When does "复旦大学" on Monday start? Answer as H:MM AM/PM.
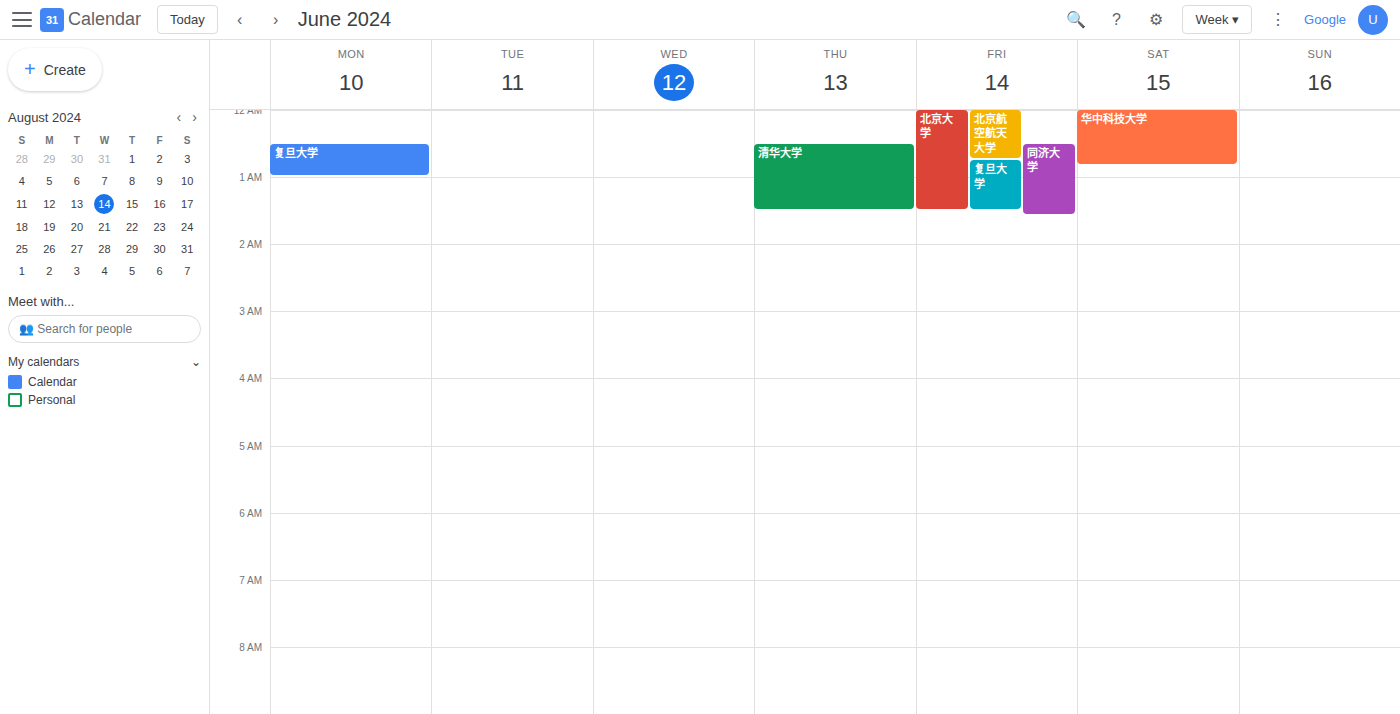
12:30 AM